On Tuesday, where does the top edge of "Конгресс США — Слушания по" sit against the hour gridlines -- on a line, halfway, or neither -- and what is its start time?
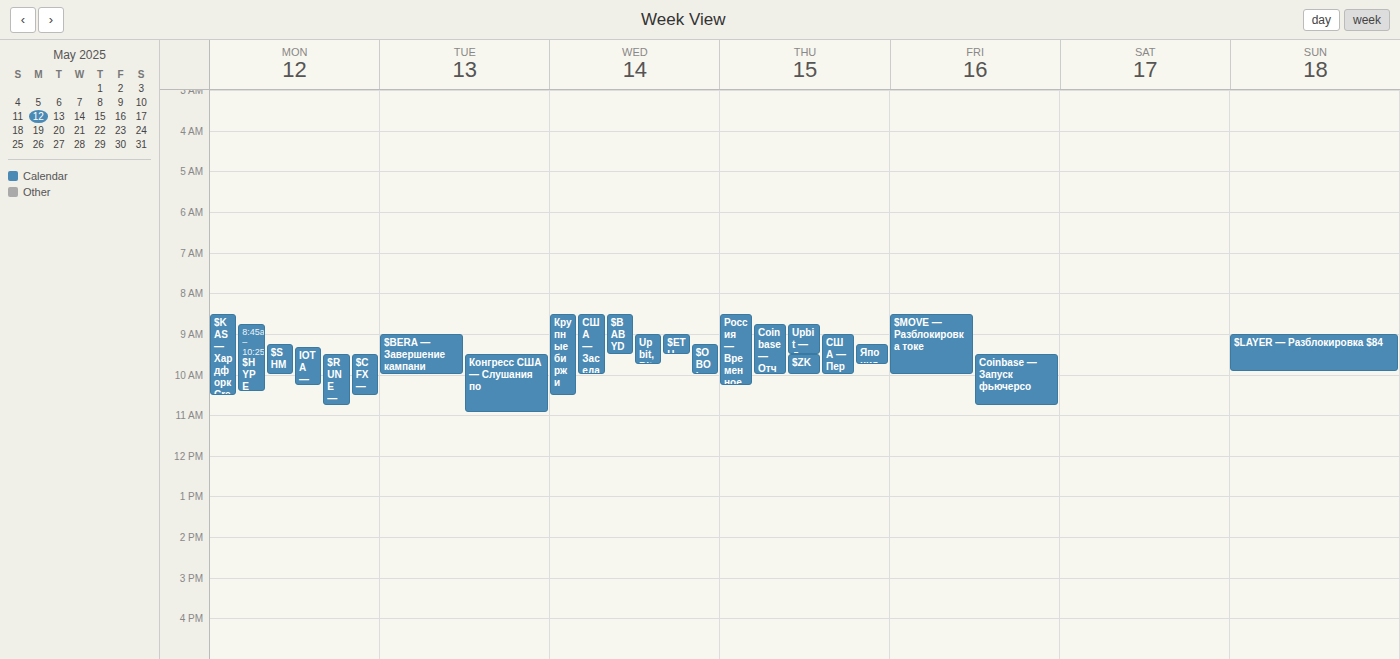
9:30 AM -- halfway between the 9 AM and 10 AM lines.